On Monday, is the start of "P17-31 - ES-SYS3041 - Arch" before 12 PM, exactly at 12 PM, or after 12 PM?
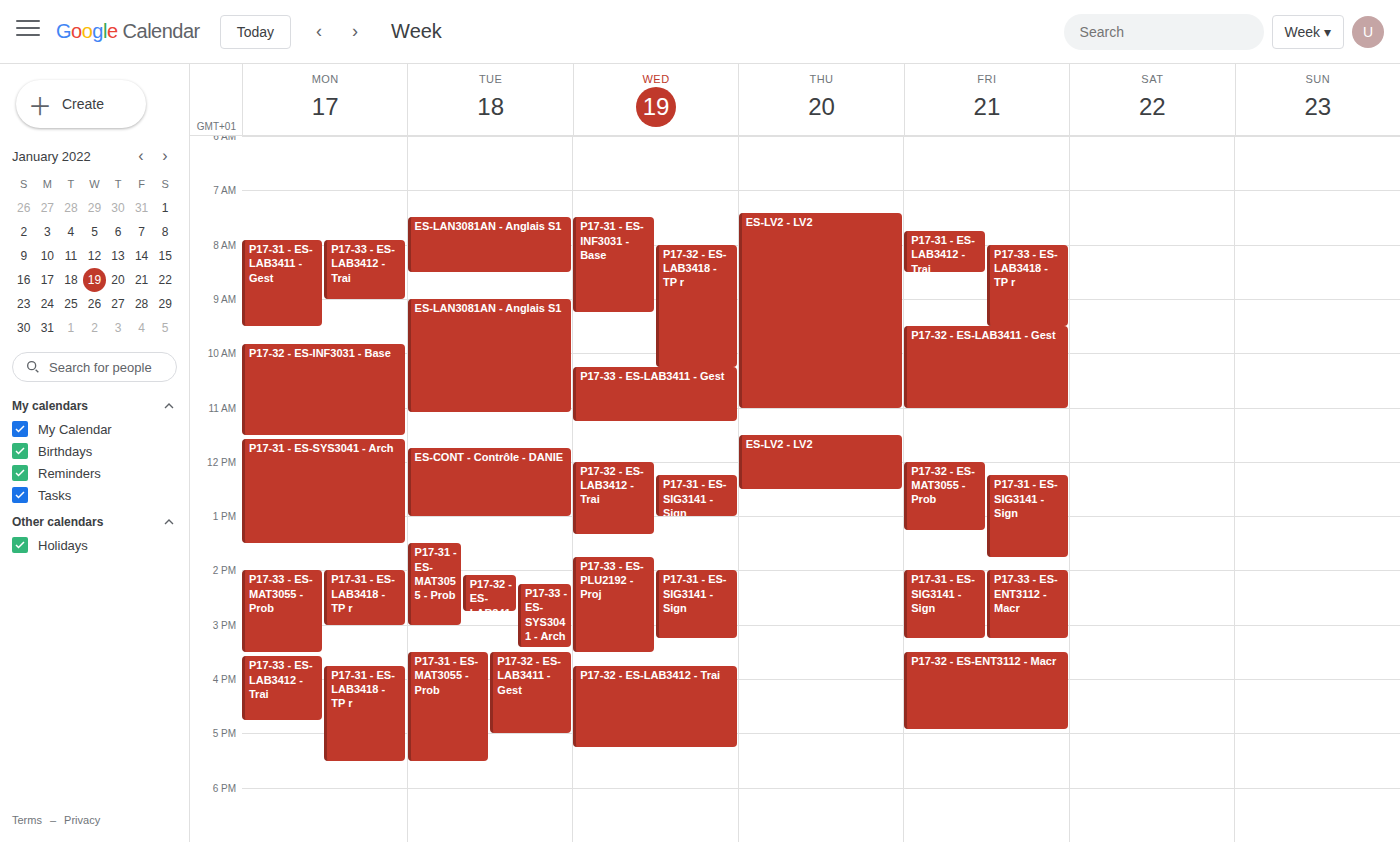
11:35 AM -- before 12 PM, 25 minutes above the 12 PM line.